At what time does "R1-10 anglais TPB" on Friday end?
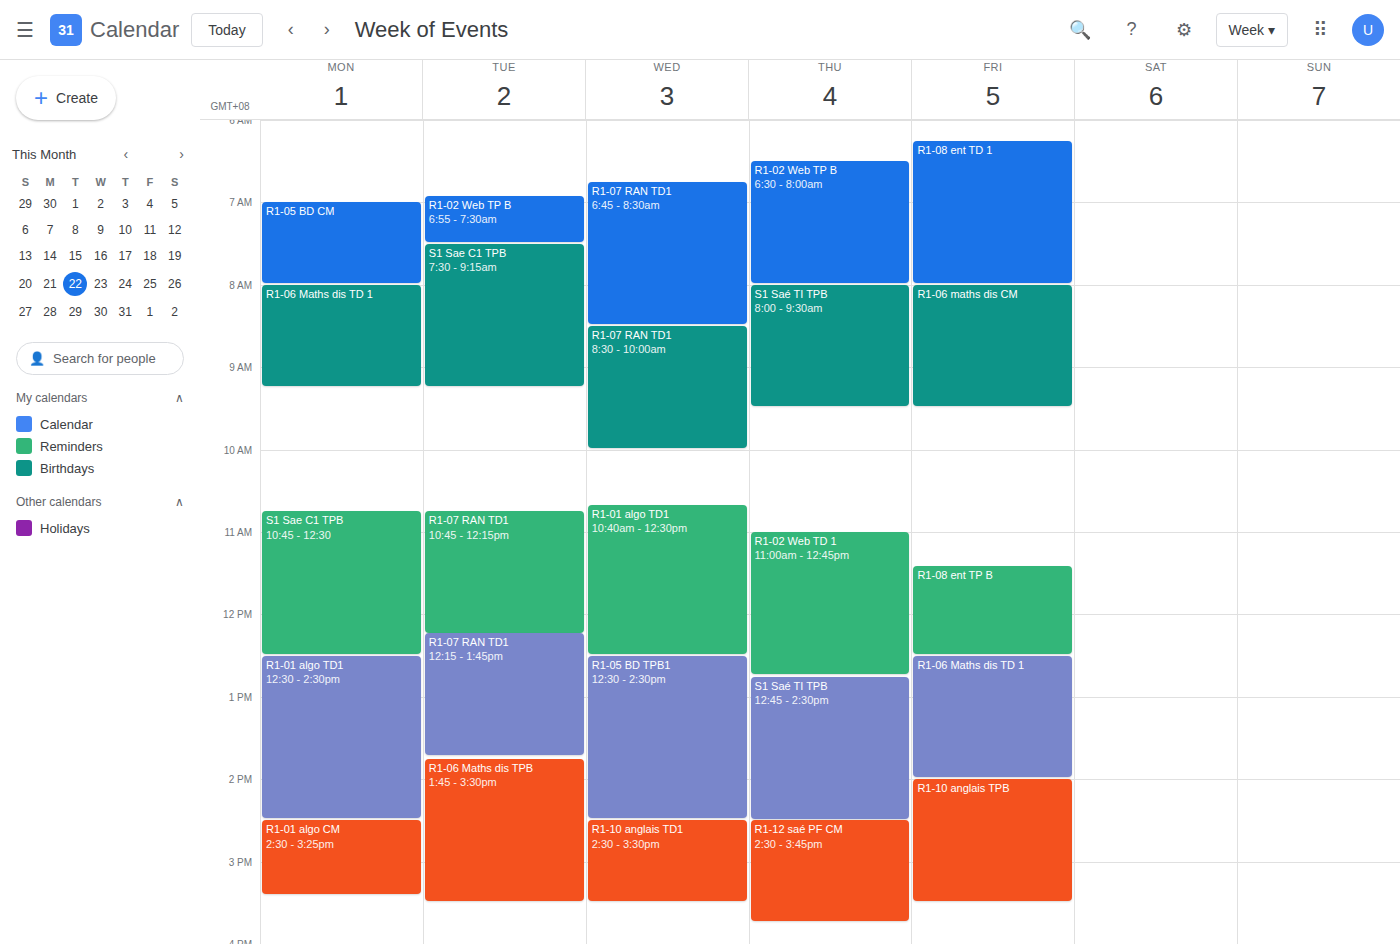
3:30 PM